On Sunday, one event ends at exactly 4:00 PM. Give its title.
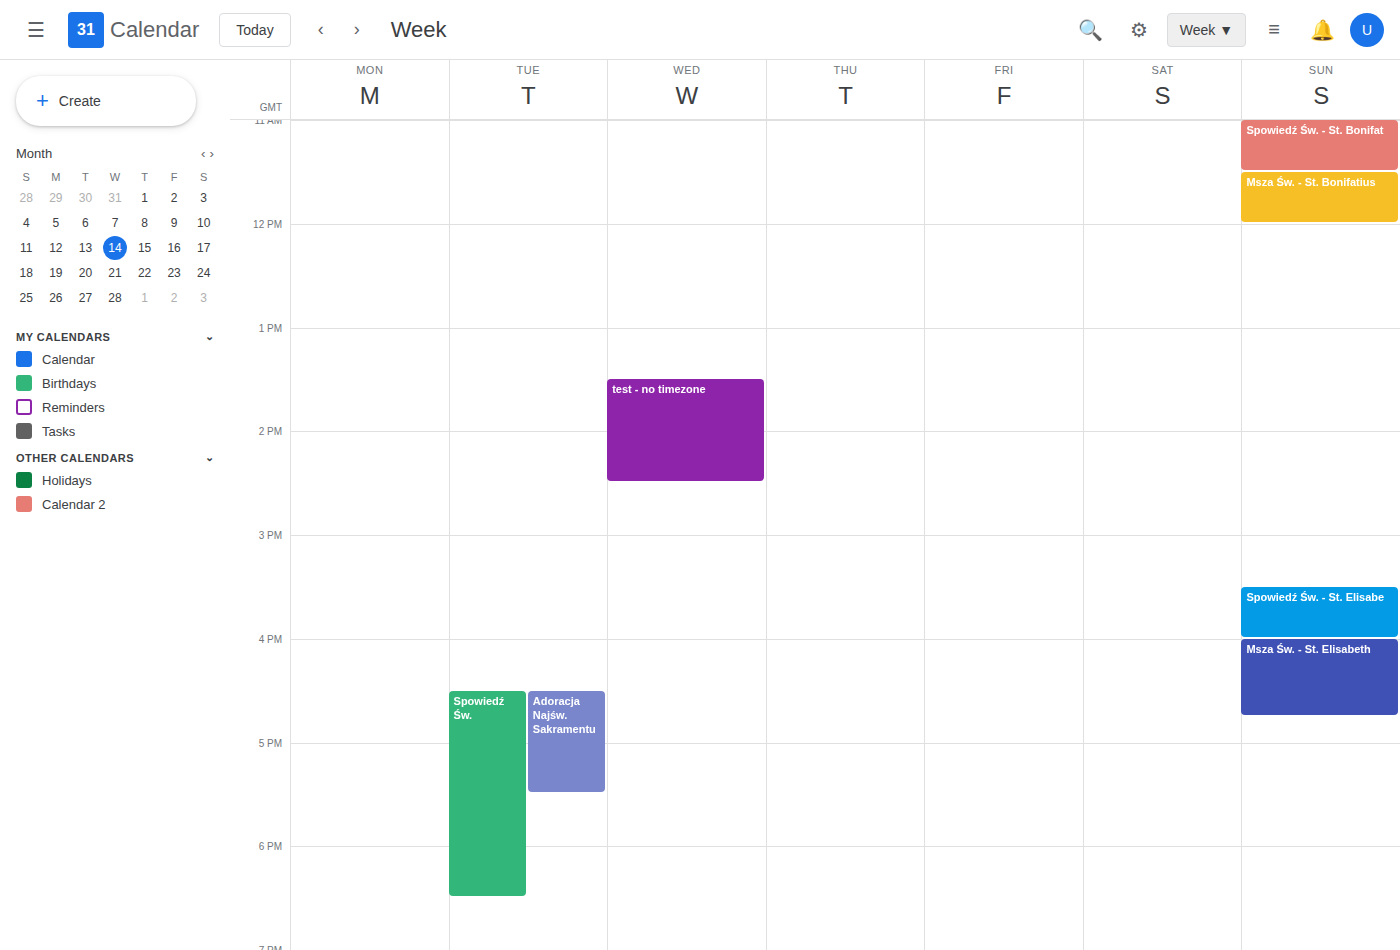
"Spowiedź Św. - St. Elisabe"